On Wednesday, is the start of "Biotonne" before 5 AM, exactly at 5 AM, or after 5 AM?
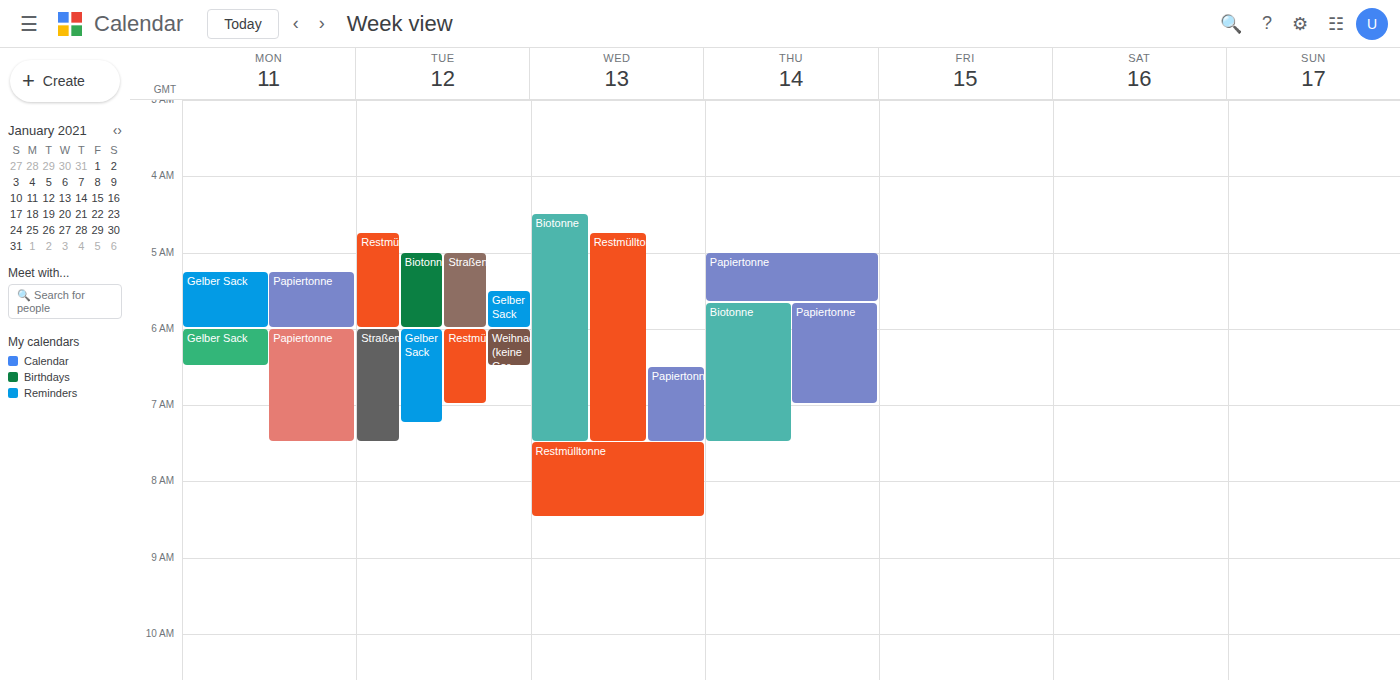
4:30 AM -- before 5 AM, 30 minutes above the 5 AM line.